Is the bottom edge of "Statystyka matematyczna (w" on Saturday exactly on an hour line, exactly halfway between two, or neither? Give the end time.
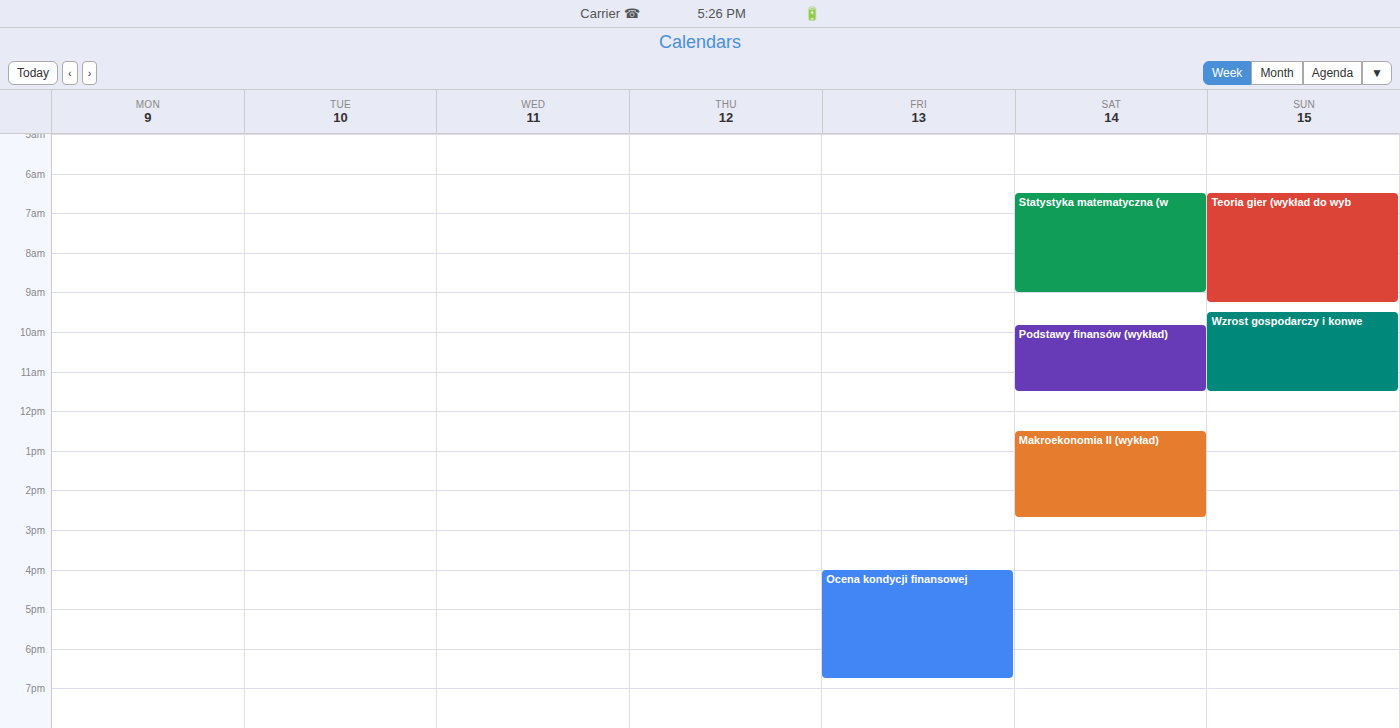
9:00 AM -- exactly on the 9 AM line.